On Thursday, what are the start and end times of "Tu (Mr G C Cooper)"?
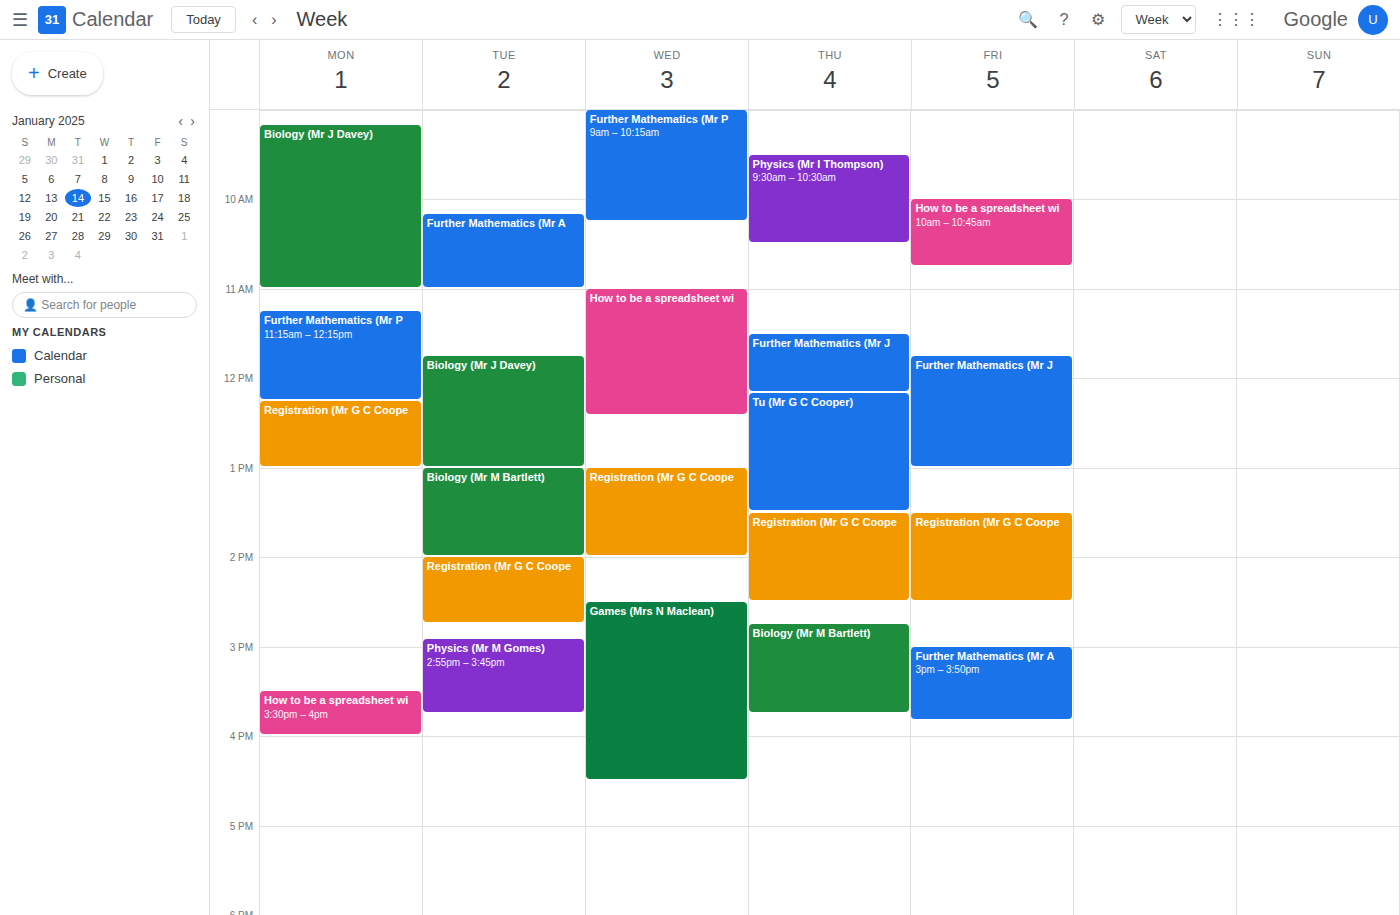
12:10 PM to 1:30 PM